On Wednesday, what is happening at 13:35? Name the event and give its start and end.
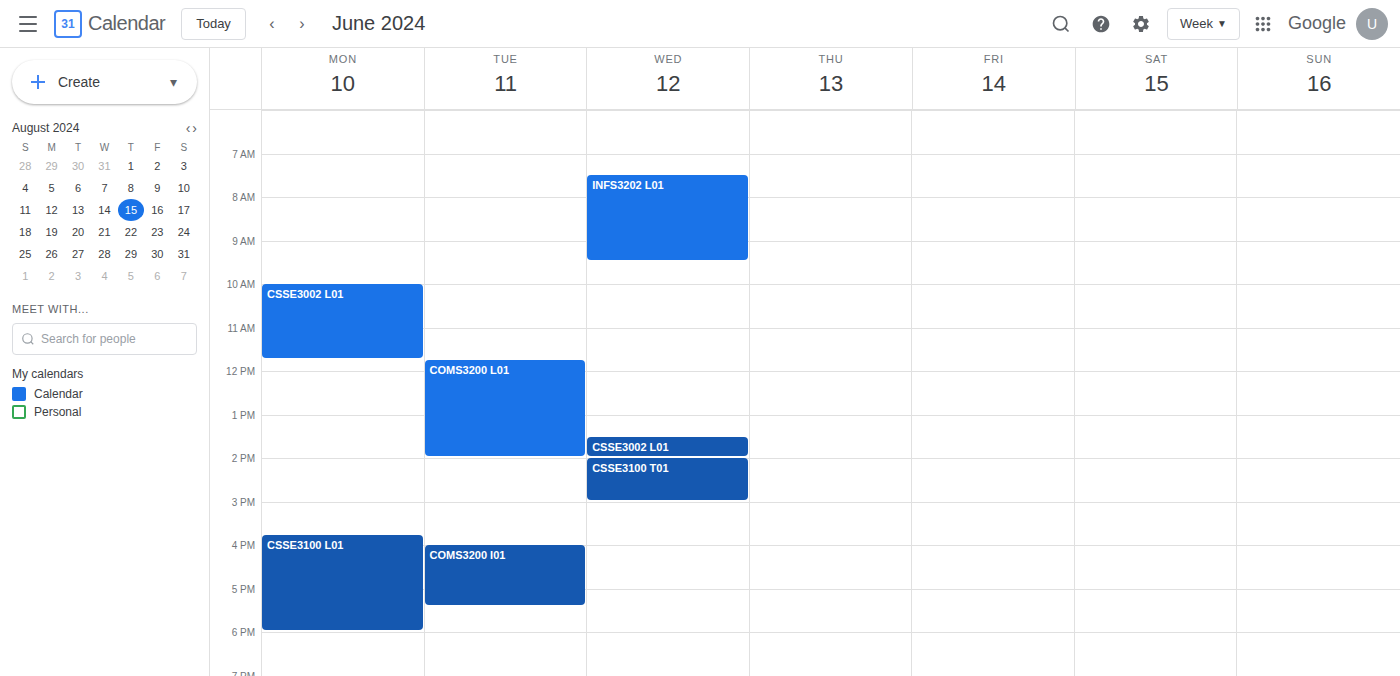
"CSSE3002 L01", 13:30 to 14:00